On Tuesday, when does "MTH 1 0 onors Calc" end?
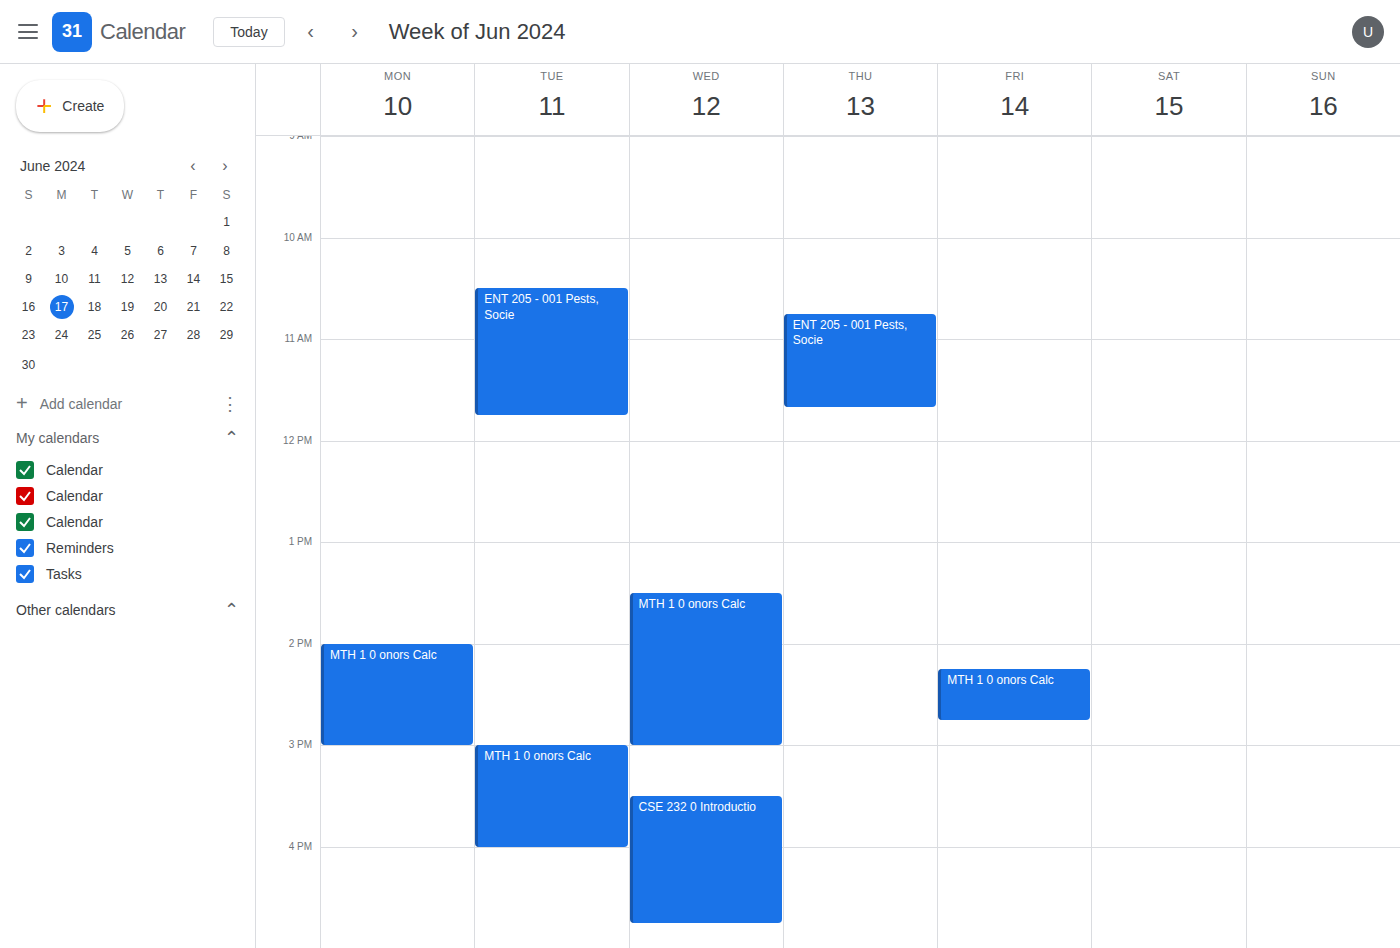
4:00 PM